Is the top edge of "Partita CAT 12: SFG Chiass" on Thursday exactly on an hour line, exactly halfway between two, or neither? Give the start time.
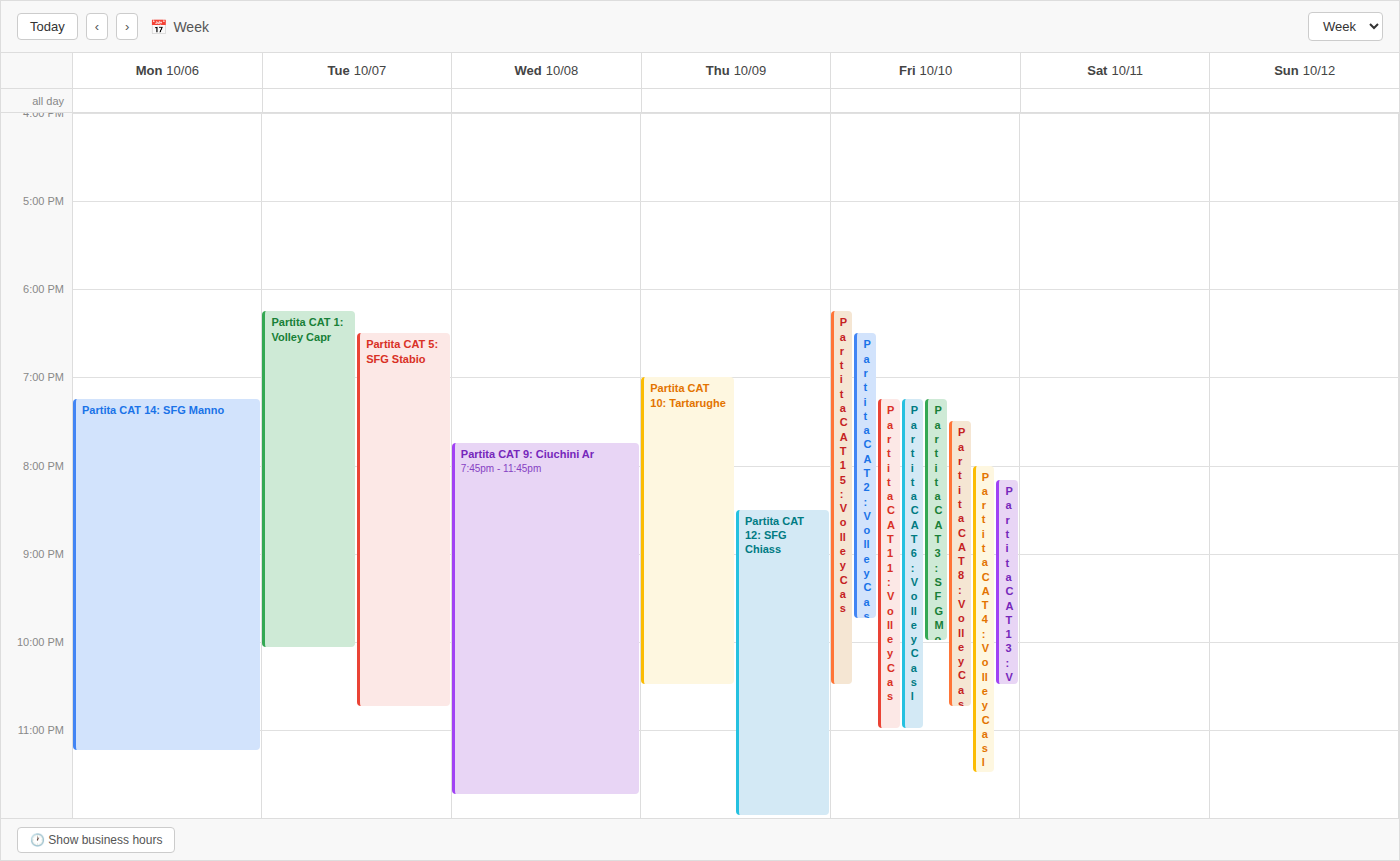
8:30 PM -- halfway between the 8 PM and 9 PM lines.